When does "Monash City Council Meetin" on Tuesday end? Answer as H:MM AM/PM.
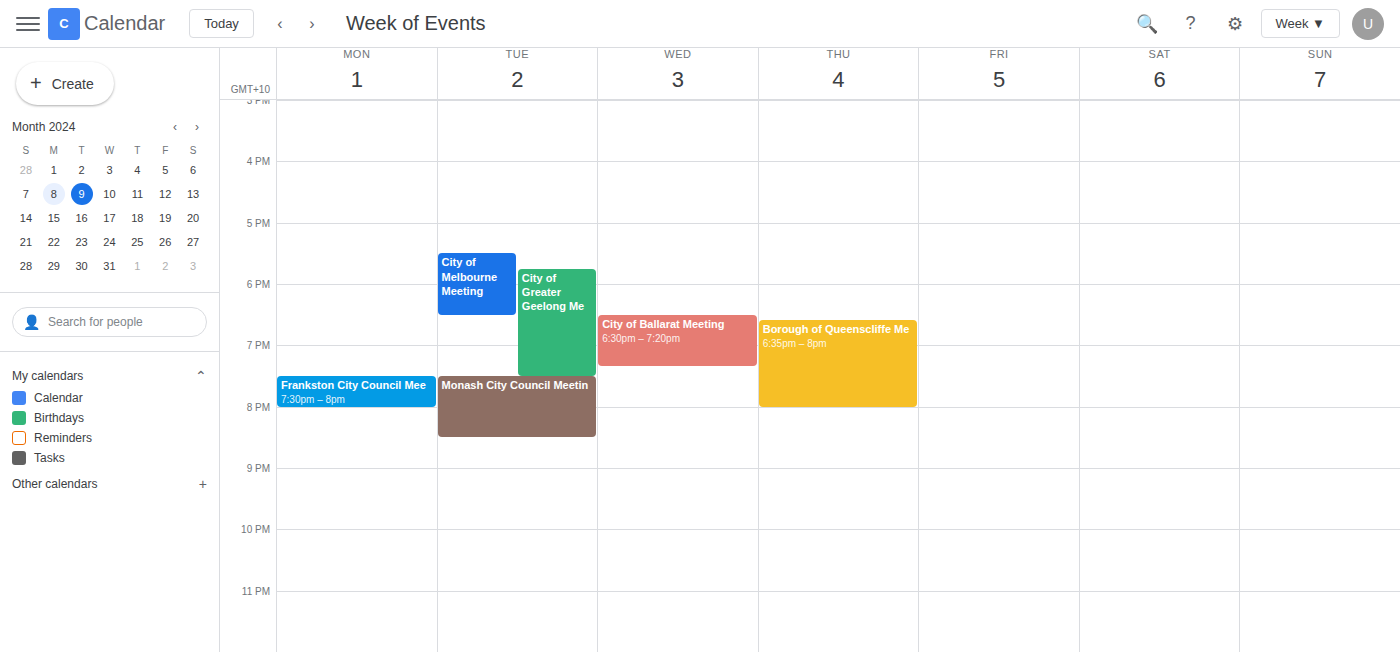
8:30 PM